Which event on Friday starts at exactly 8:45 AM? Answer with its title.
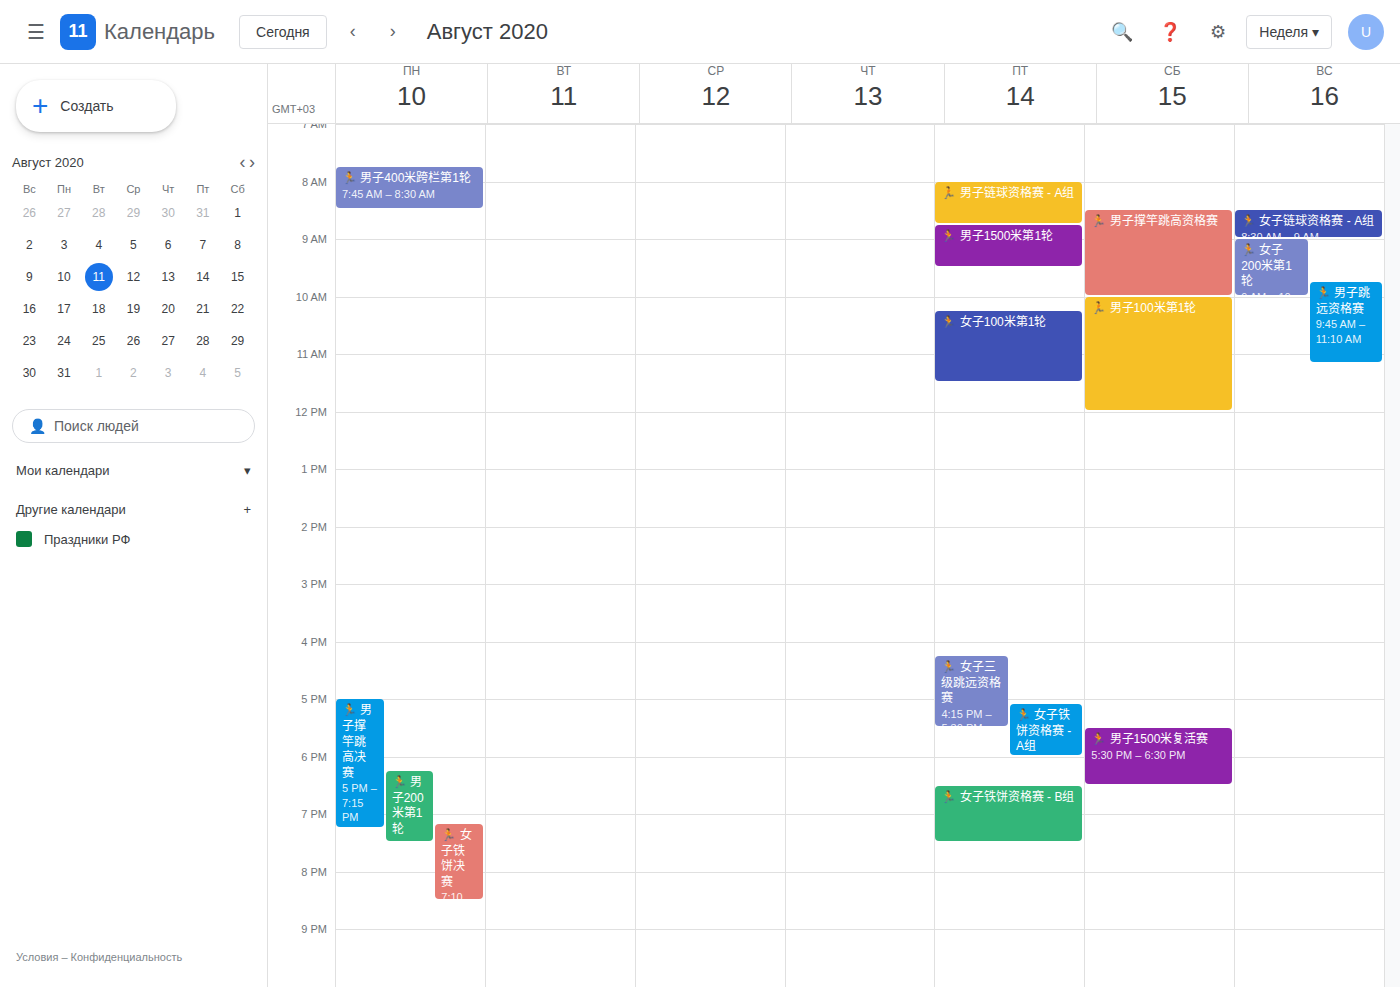
"🏃 男子1500米第1轮"